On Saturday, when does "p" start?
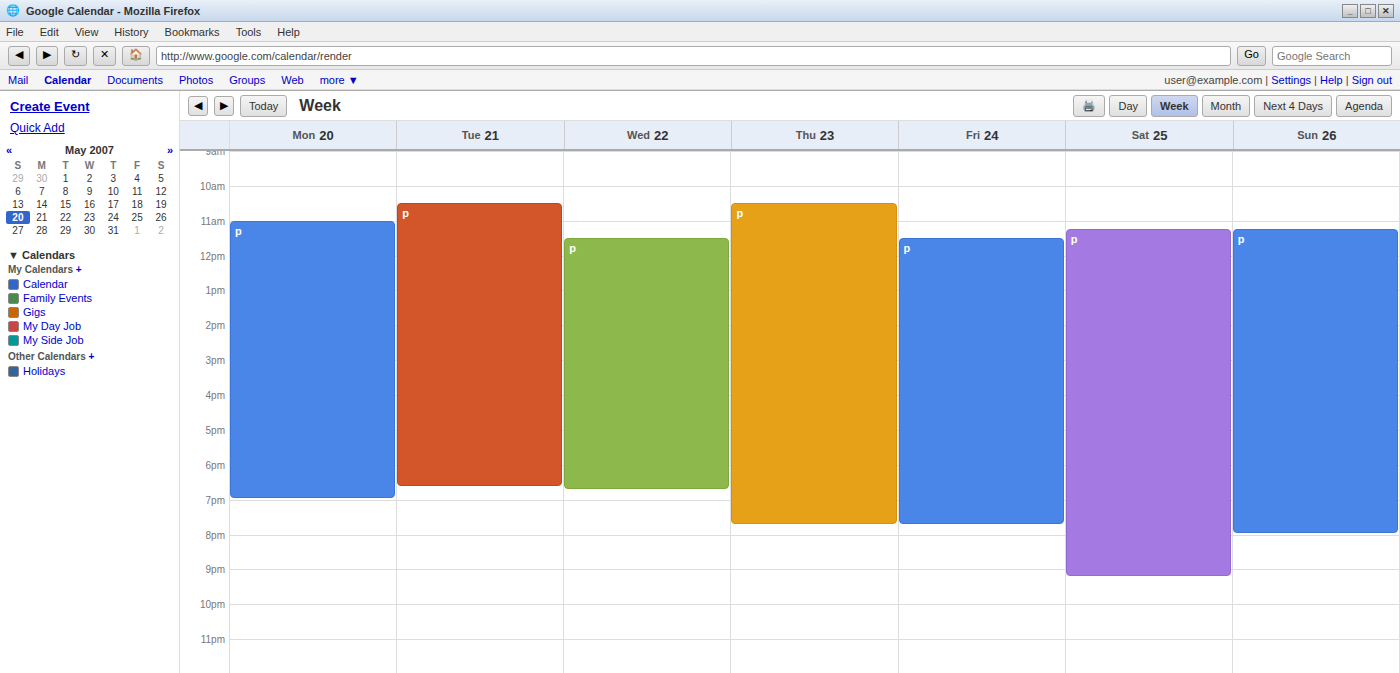
11:15 AM